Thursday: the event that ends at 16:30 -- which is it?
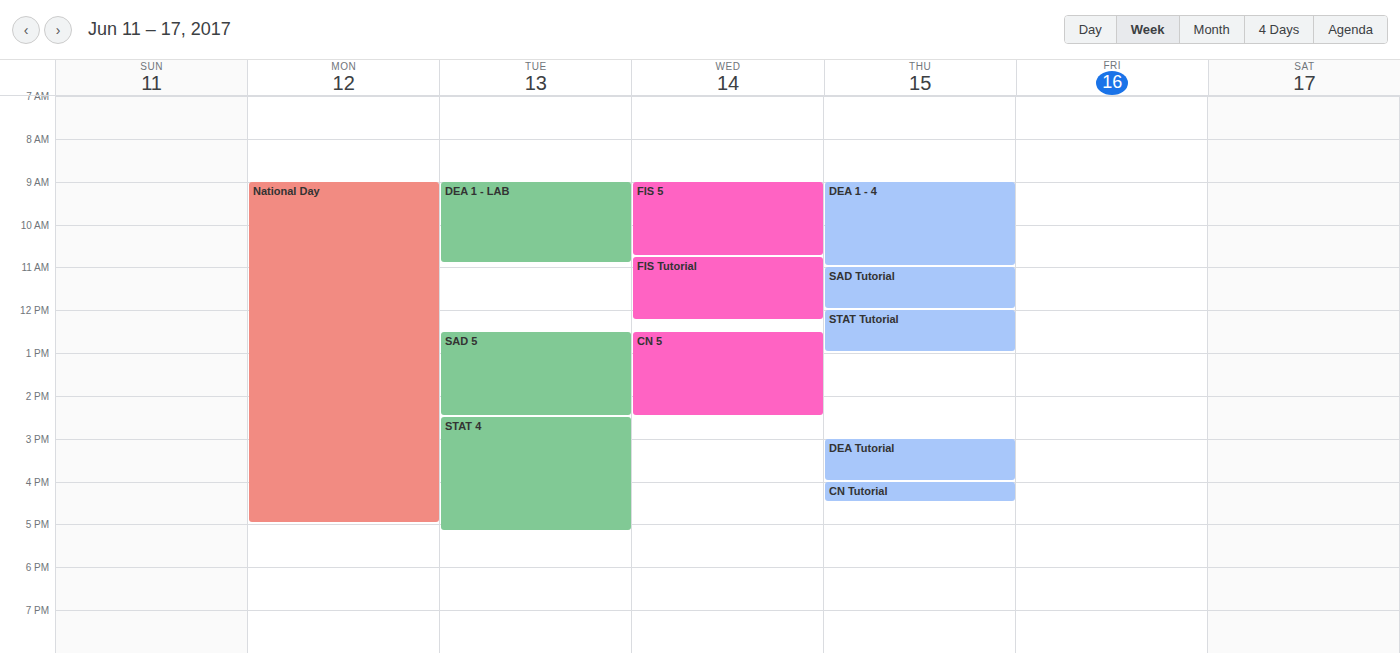
"CN Tutorial"